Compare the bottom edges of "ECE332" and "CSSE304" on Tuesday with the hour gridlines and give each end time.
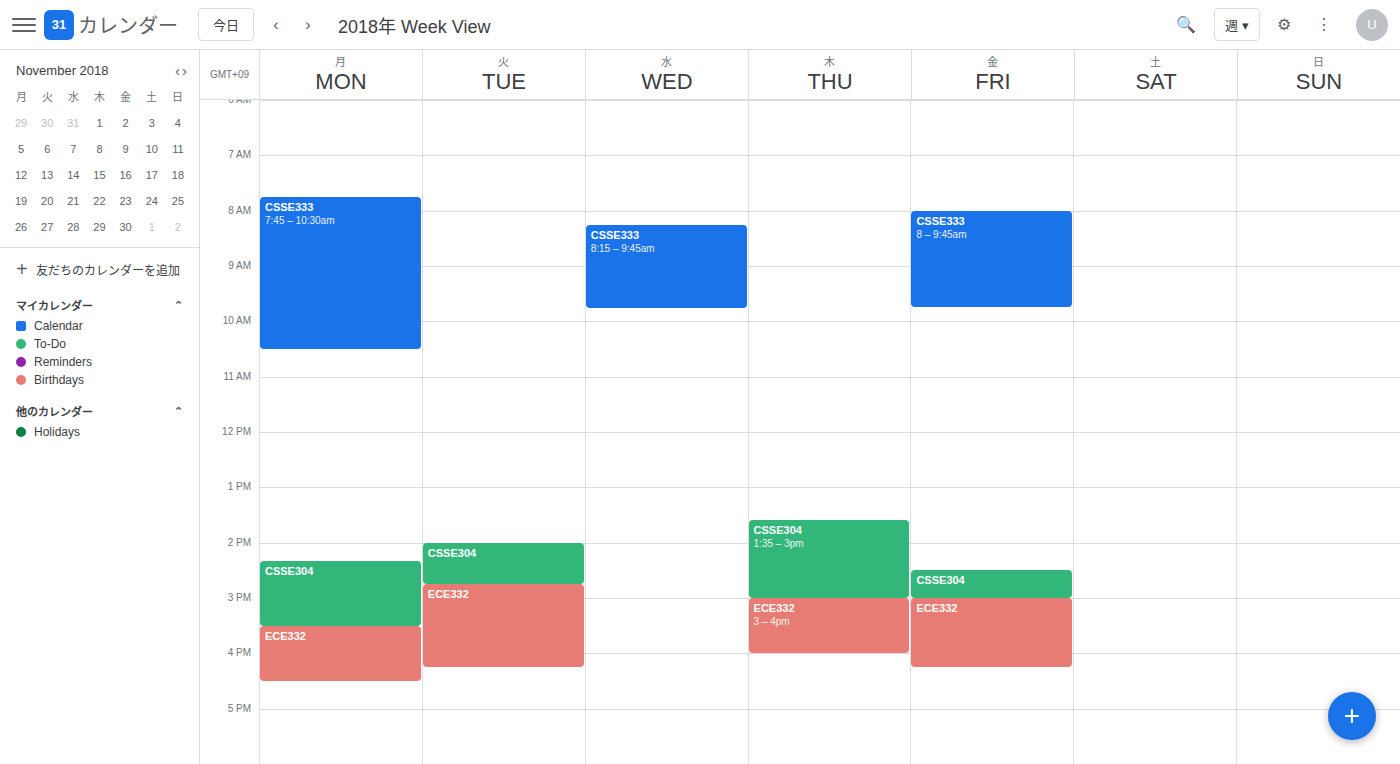
"ECE332": 4:15 PM, neither: a quarter of the way from the 4 PM line to the 5 PM line. "CSSE304": 2:45 PM, neither: three quarters of the way from the 2 PM line to the 3 PM line.